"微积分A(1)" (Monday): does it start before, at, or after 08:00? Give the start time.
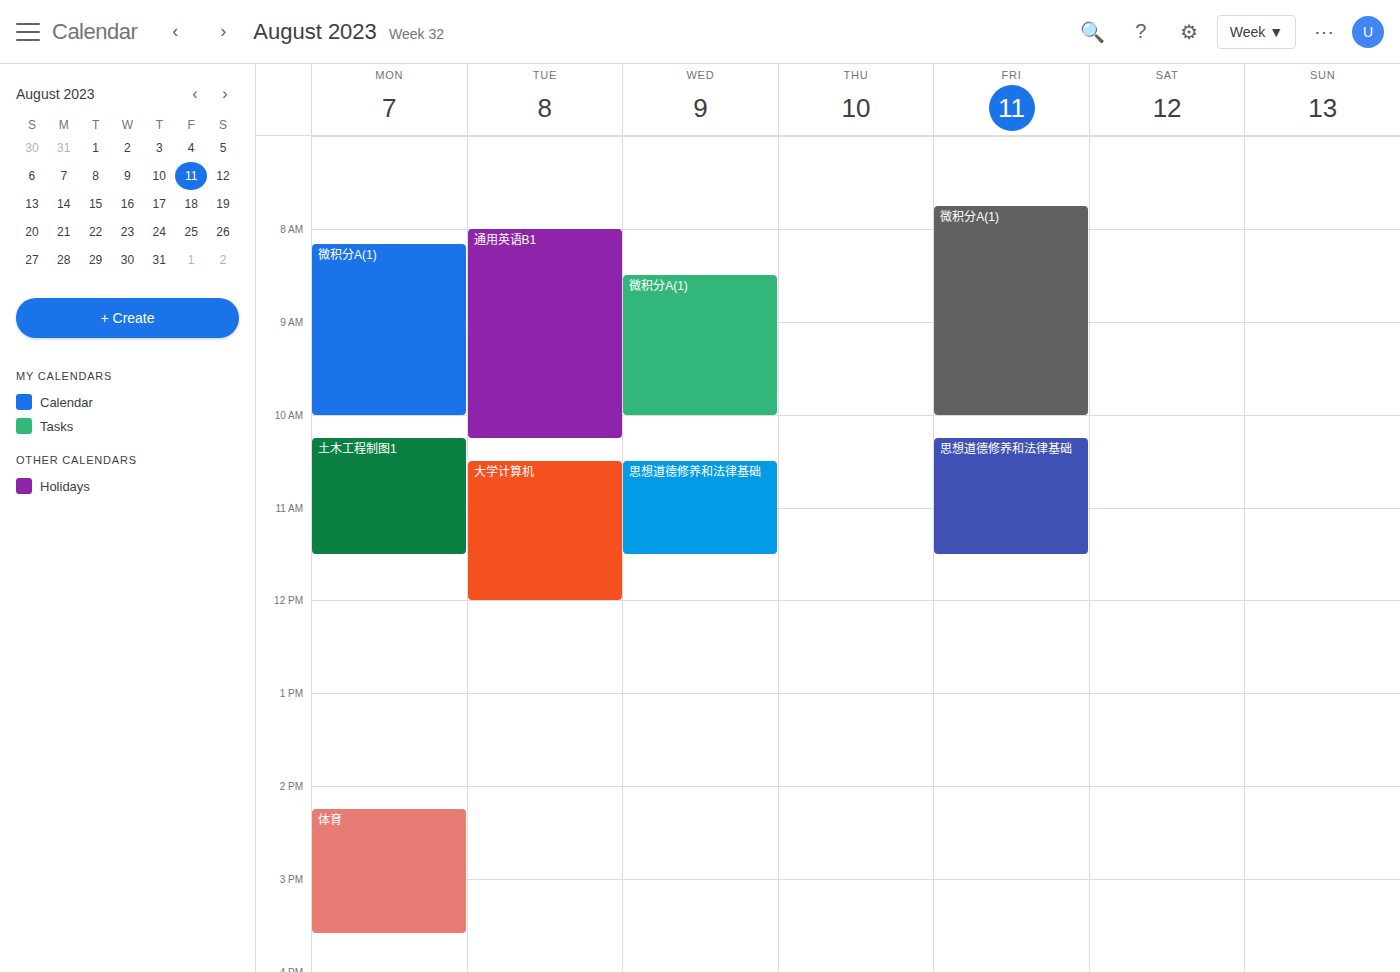
08:10 -- after 08:00, 10 minutes below the 08:00 line.